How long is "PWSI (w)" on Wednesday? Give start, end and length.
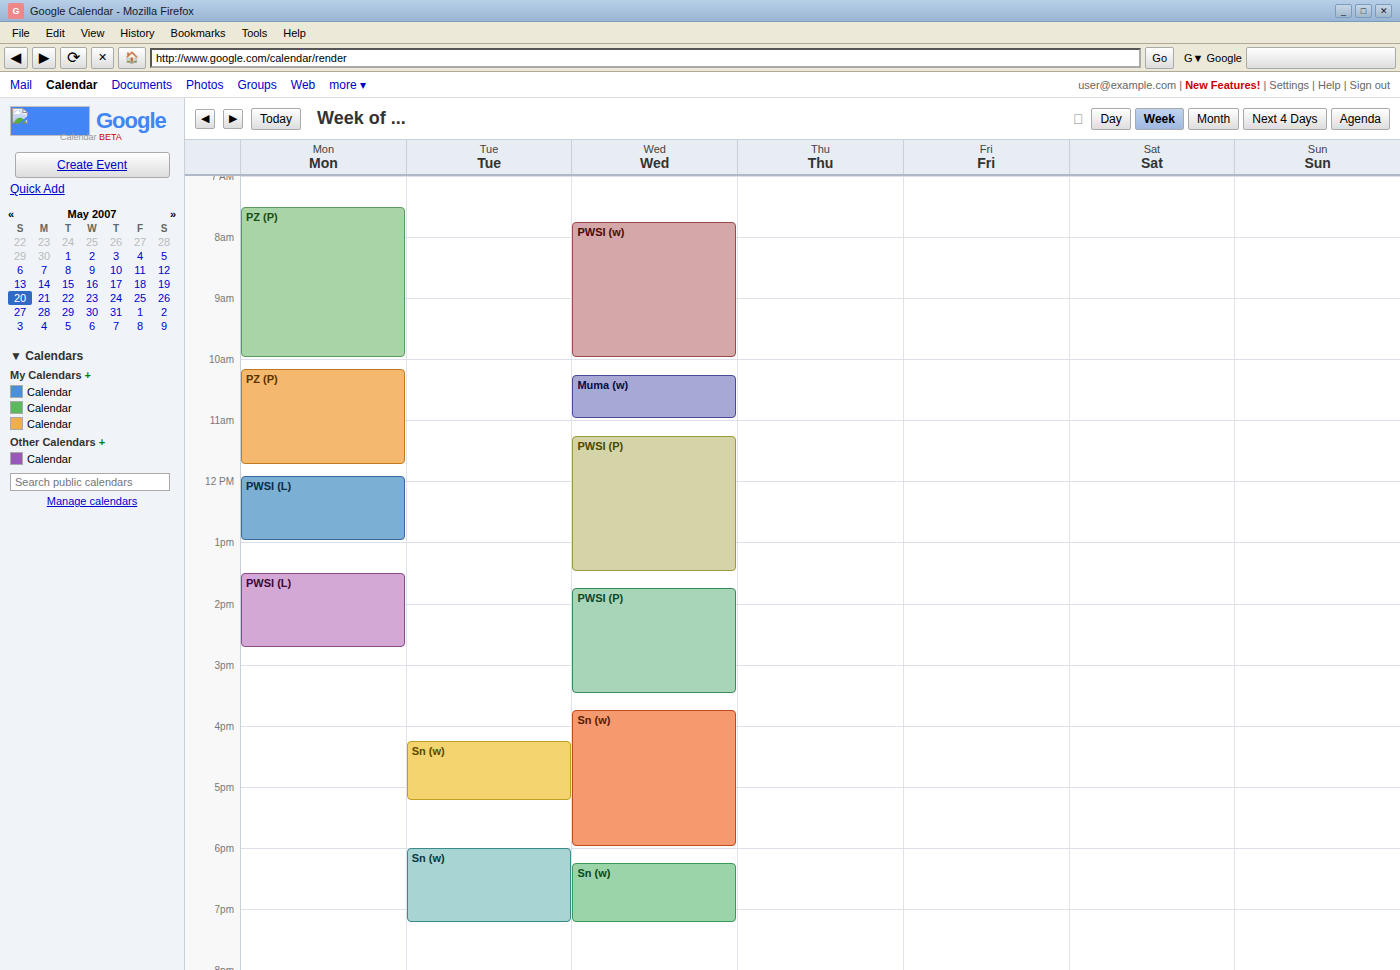
7:45 AM to 10:00 AM, 2 hours 15 minutes